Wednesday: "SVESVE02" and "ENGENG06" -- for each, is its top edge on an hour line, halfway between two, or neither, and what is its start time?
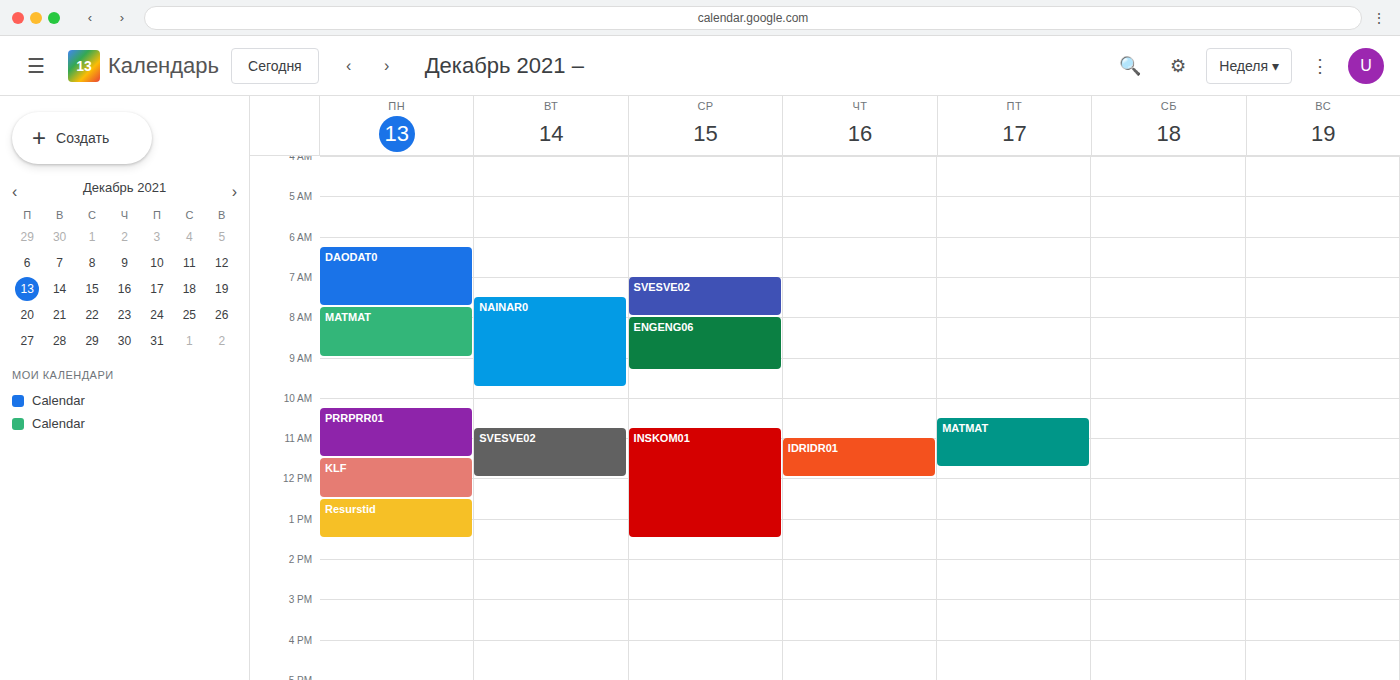
"SVESVE02": 7:00 AM, exactly on the 7 AM line. "ENGENG06": 8:00 AM, exactly on the 8 AM line.